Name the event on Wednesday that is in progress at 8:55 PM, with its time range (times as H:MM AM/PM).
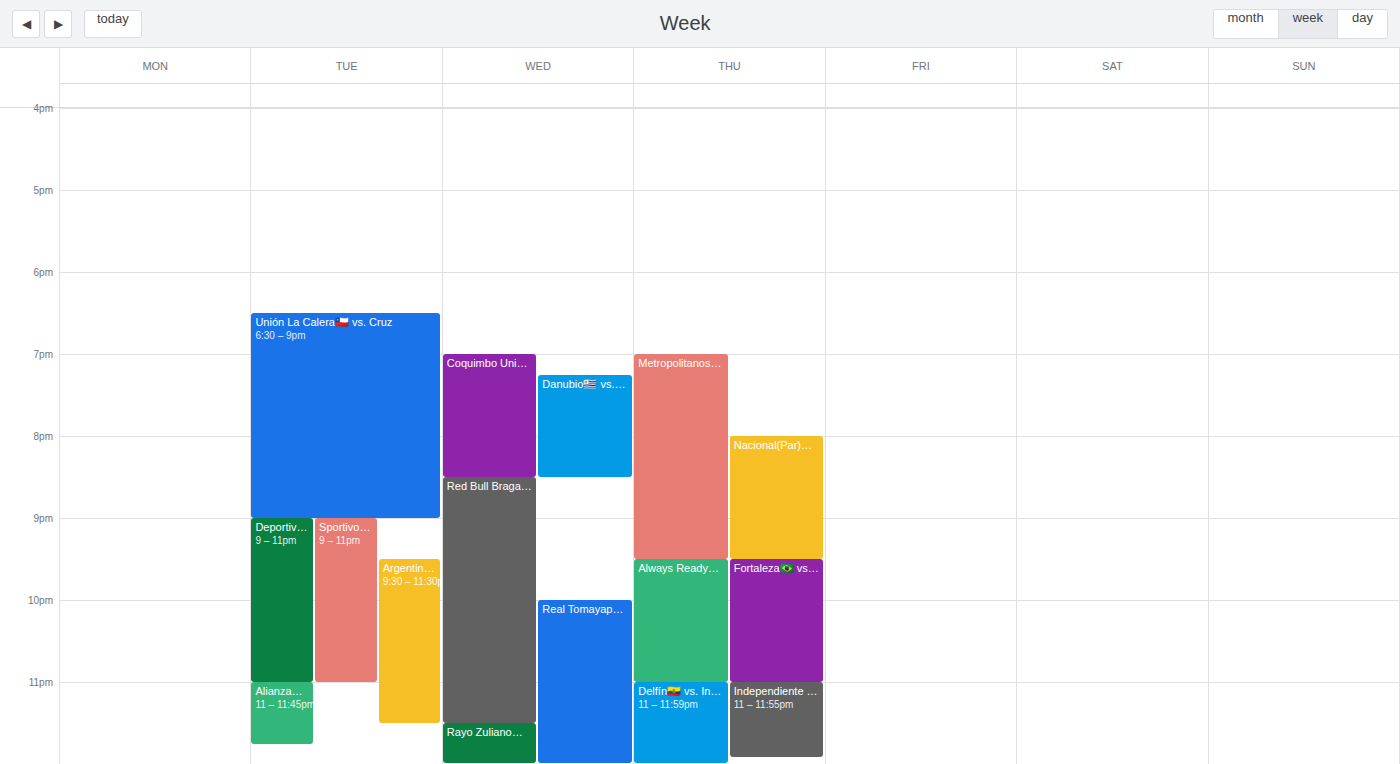
"Red Bull Bragantino🇧🇷 vs.", 8:30 PM to 11:30 PM